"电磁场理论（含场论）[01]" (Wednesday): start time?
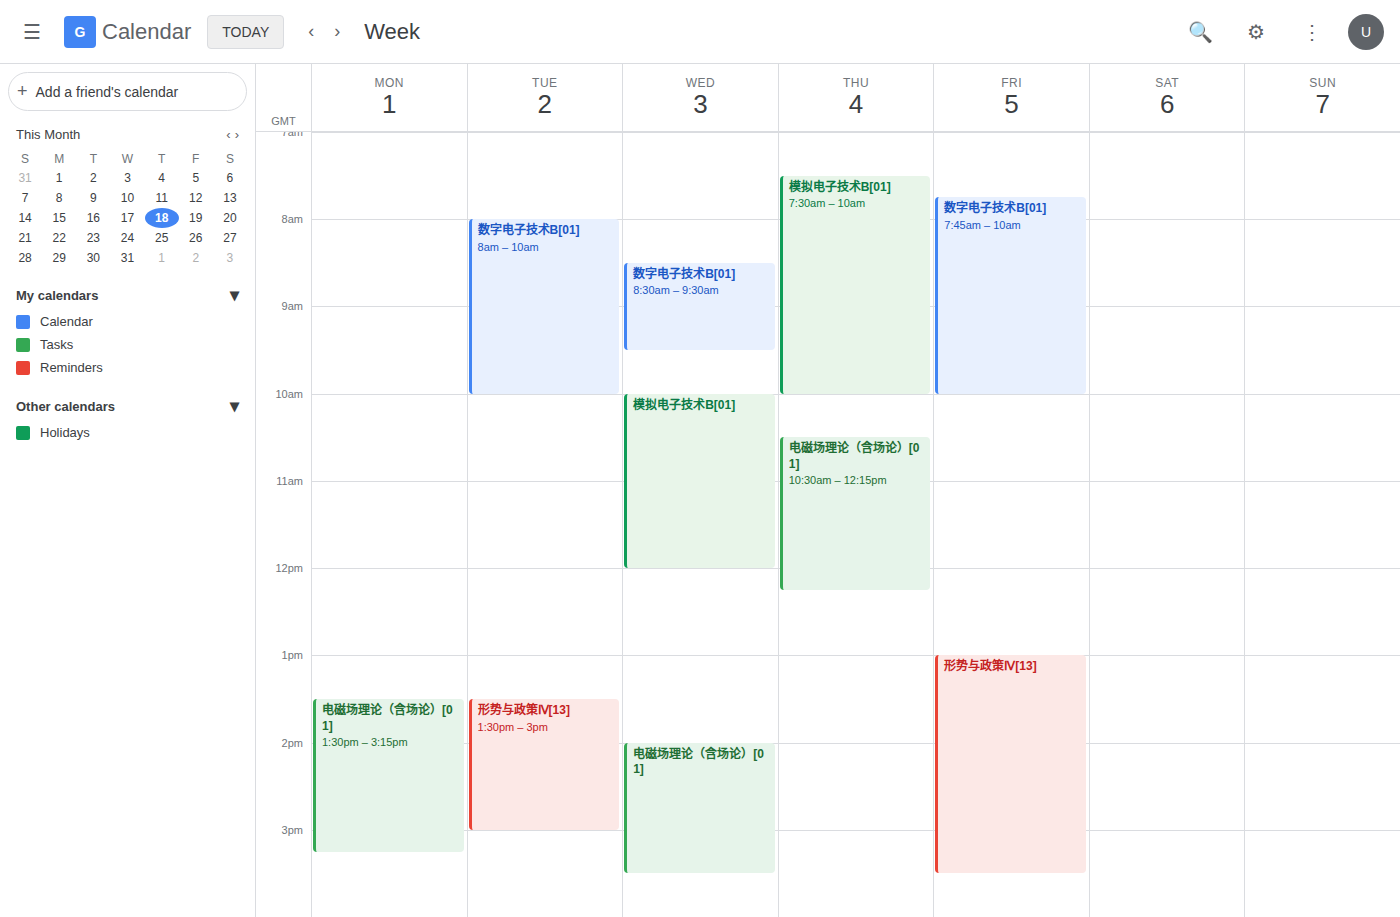
2:00 PM